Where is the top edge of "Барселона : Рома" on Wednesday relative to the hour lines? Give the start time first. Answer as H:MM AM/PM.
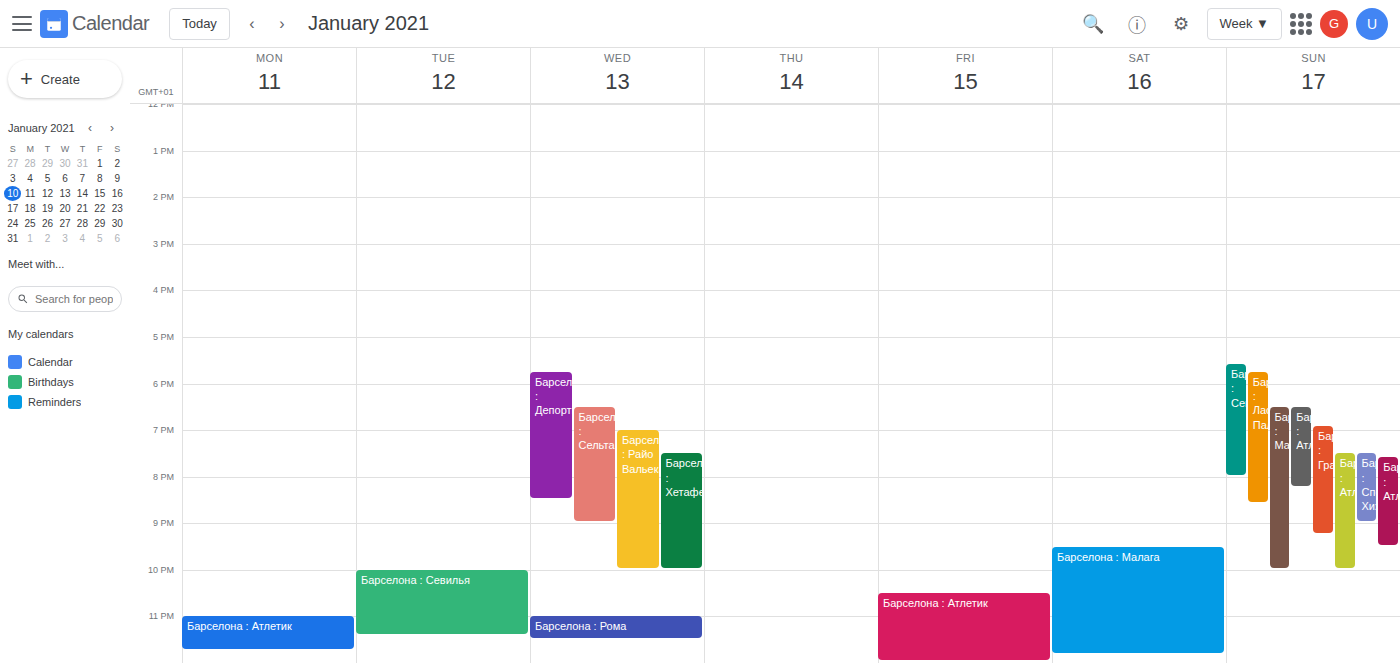
11:00 PM -- exactly on the 11 PM line.